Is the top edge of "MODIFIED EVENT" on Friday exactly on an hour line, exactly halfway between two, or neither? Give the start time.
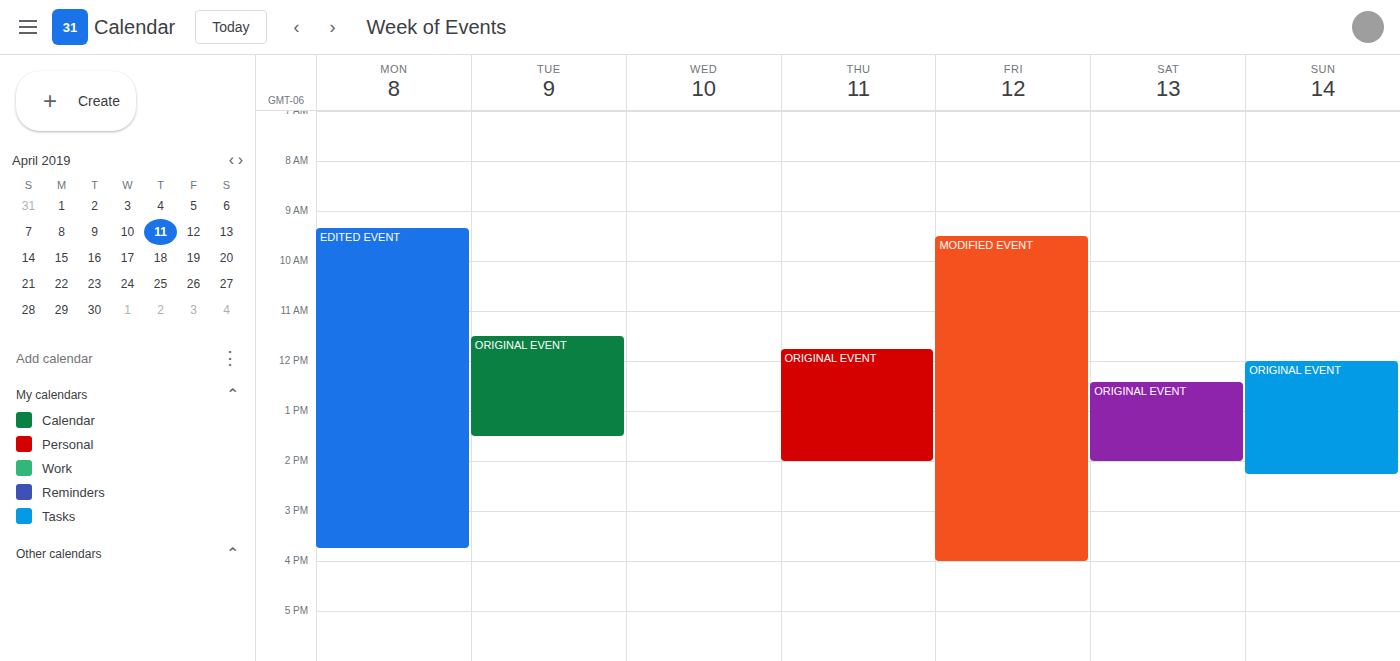
9:30 AM -- halfway between the 9 AM and 10 AM lines.